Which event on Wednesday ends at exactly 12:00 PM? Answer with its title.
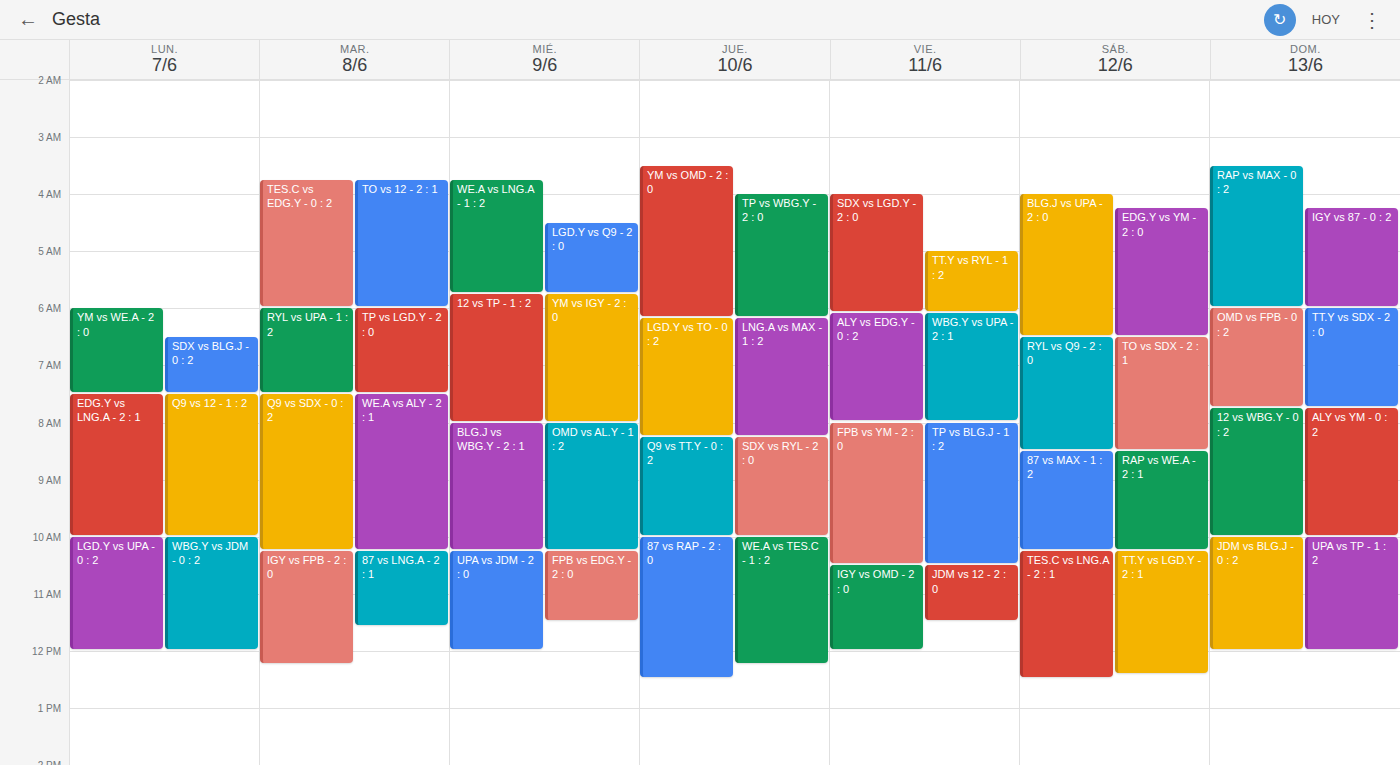
"UPA vs JDM - 2 : 0"